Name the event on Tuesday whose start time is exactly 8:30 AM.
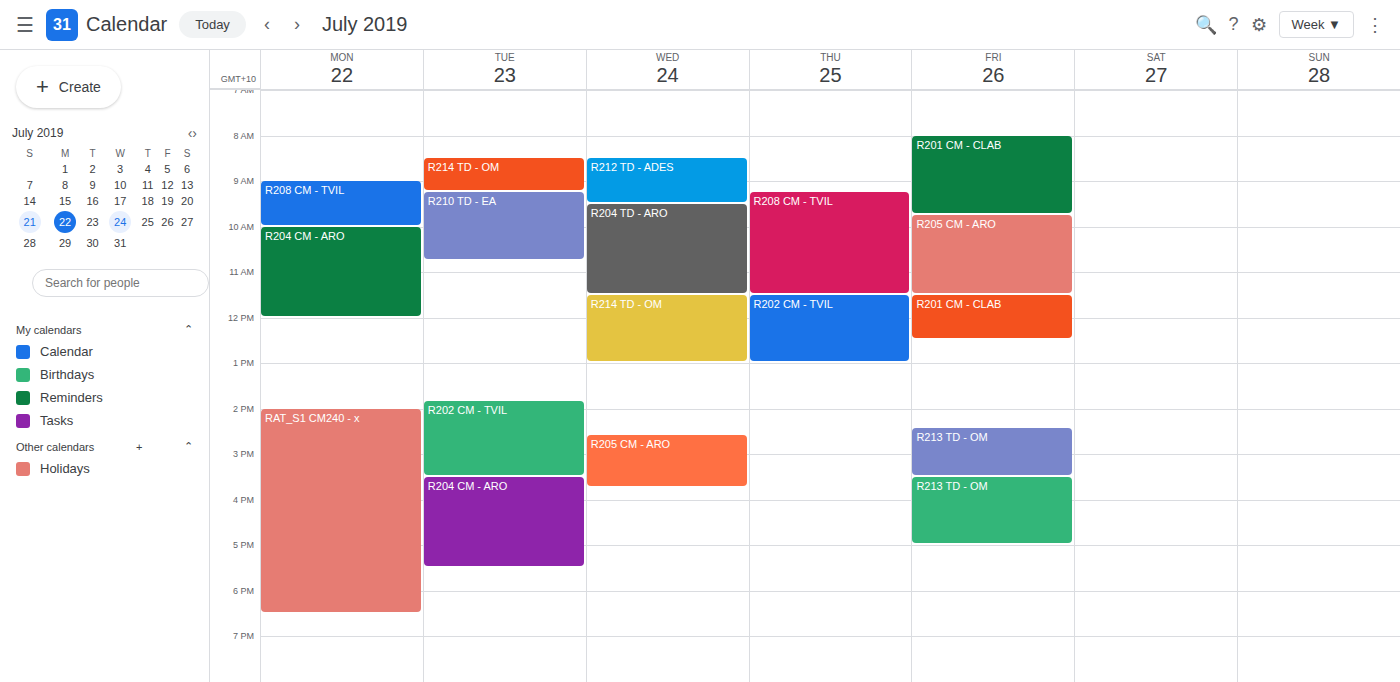
"R214 TD - OM"